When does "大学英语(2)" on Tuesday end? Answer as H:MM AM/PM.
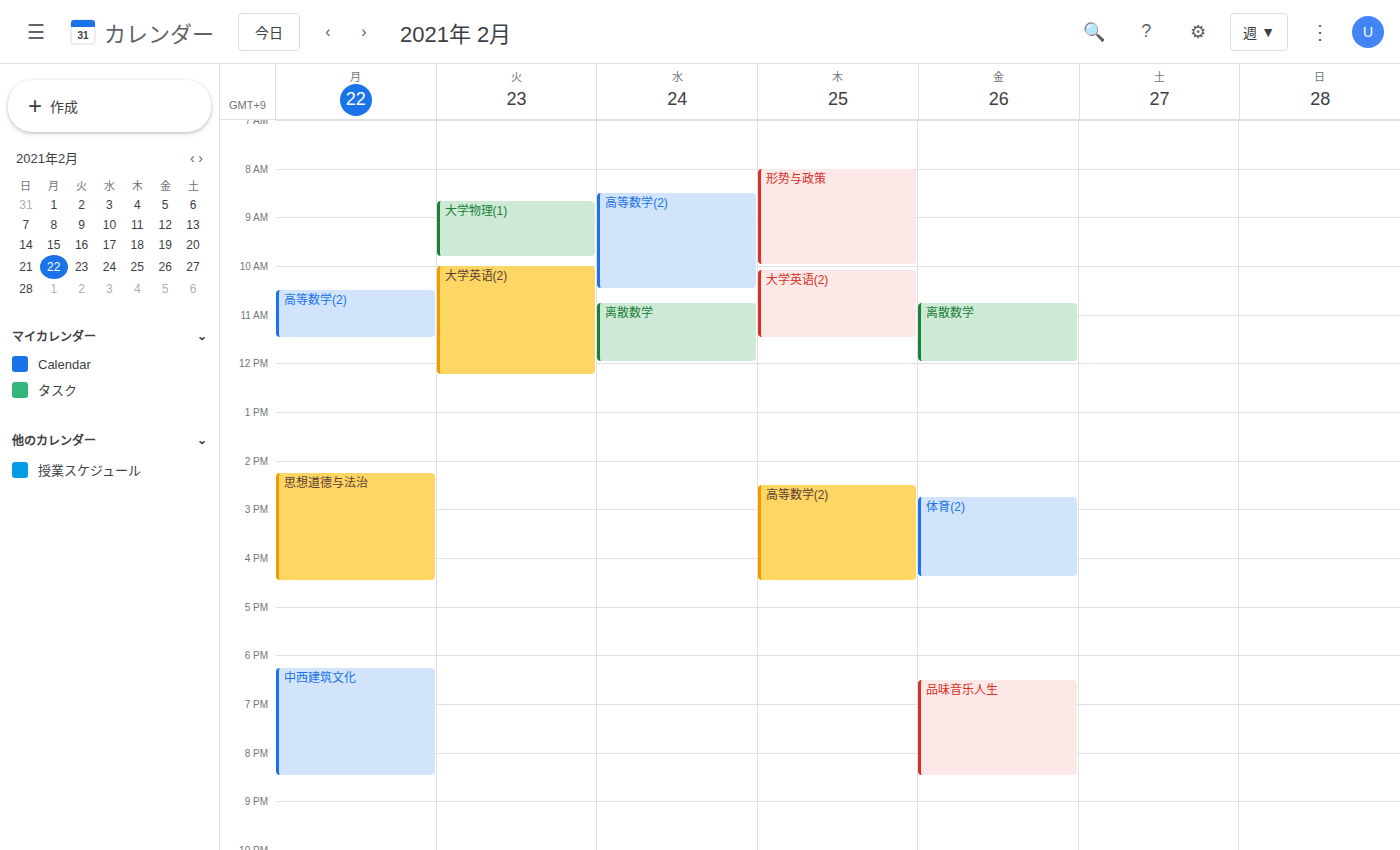
12:15 PM